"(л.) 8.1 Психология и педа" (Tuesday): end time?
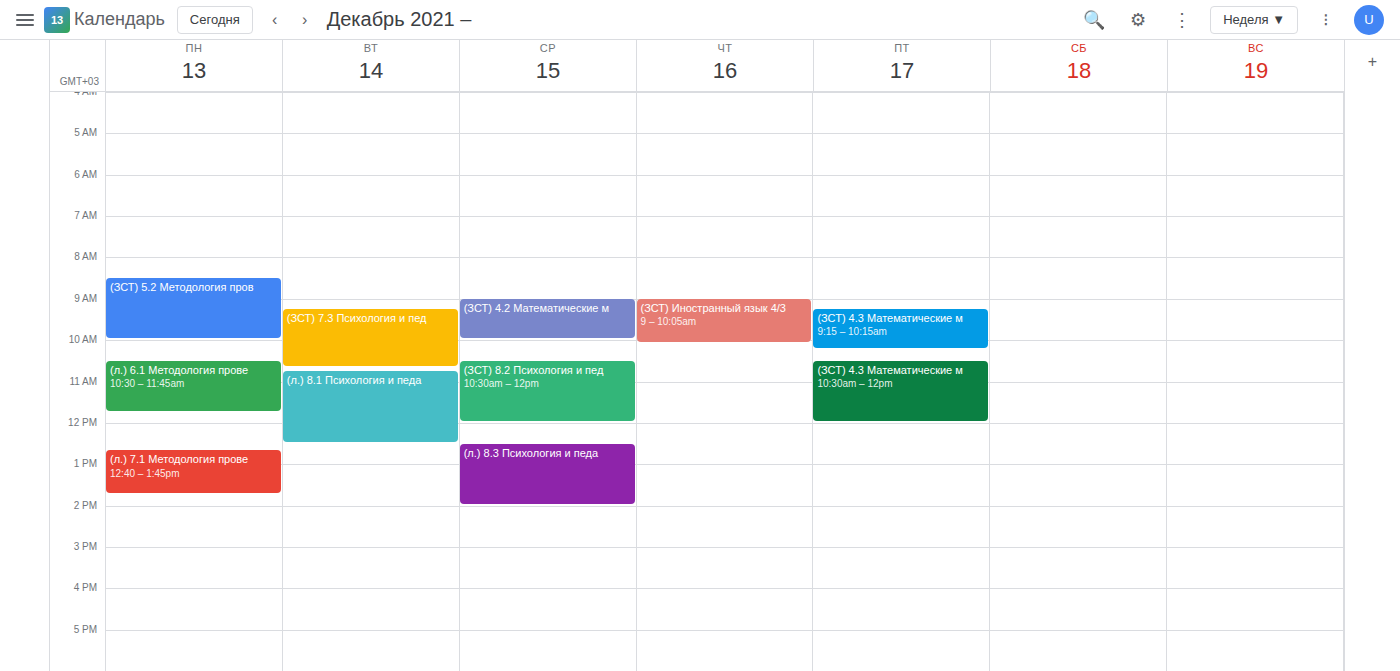
12:30 PM